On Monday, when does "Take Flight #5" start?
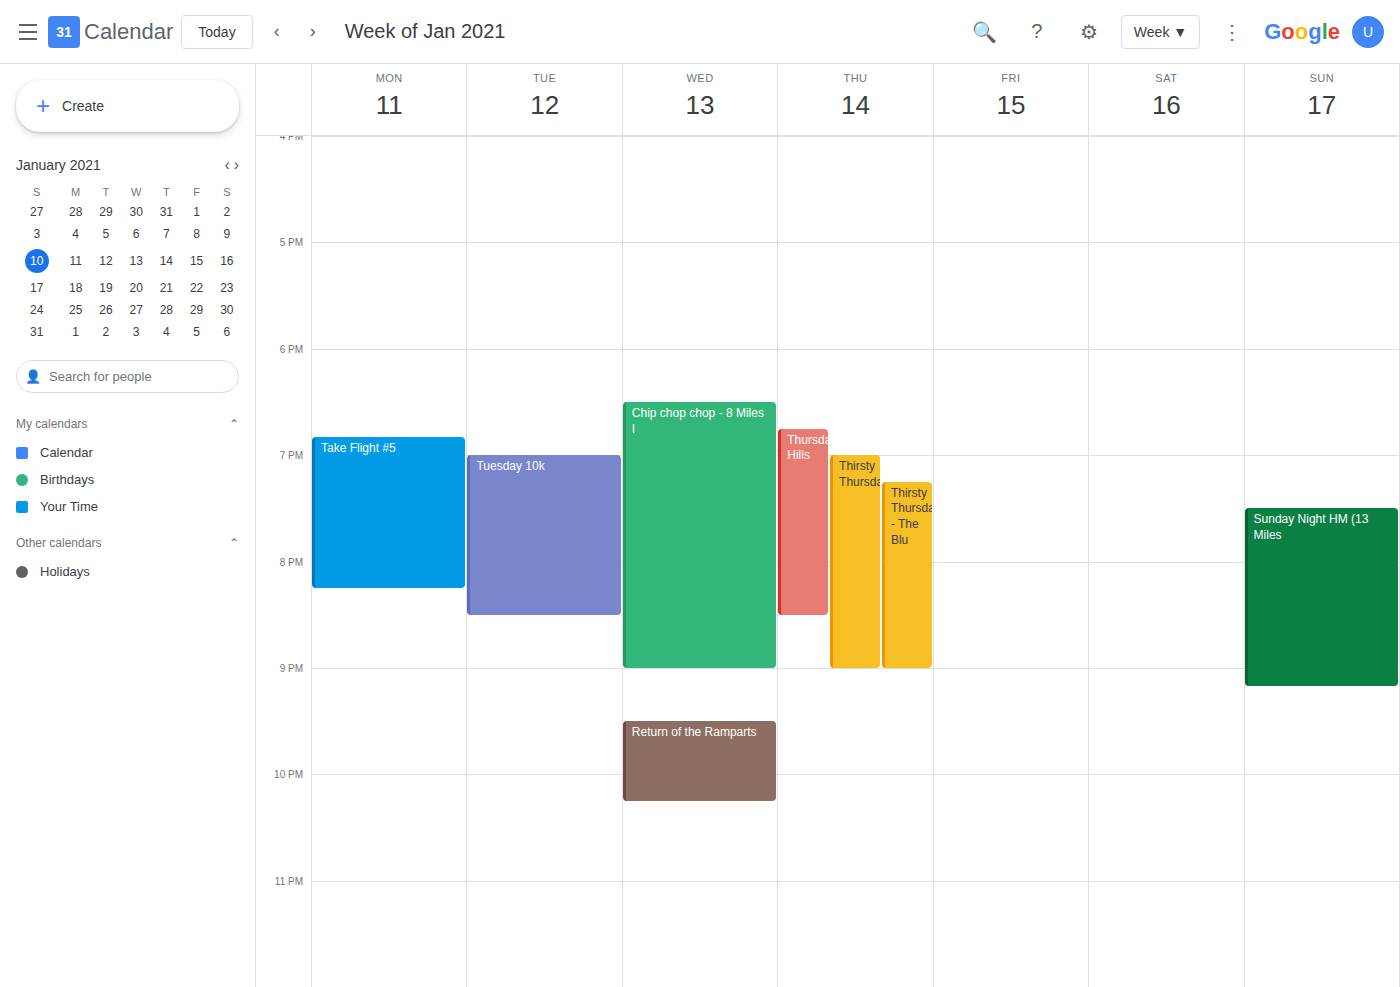
6:50 PM